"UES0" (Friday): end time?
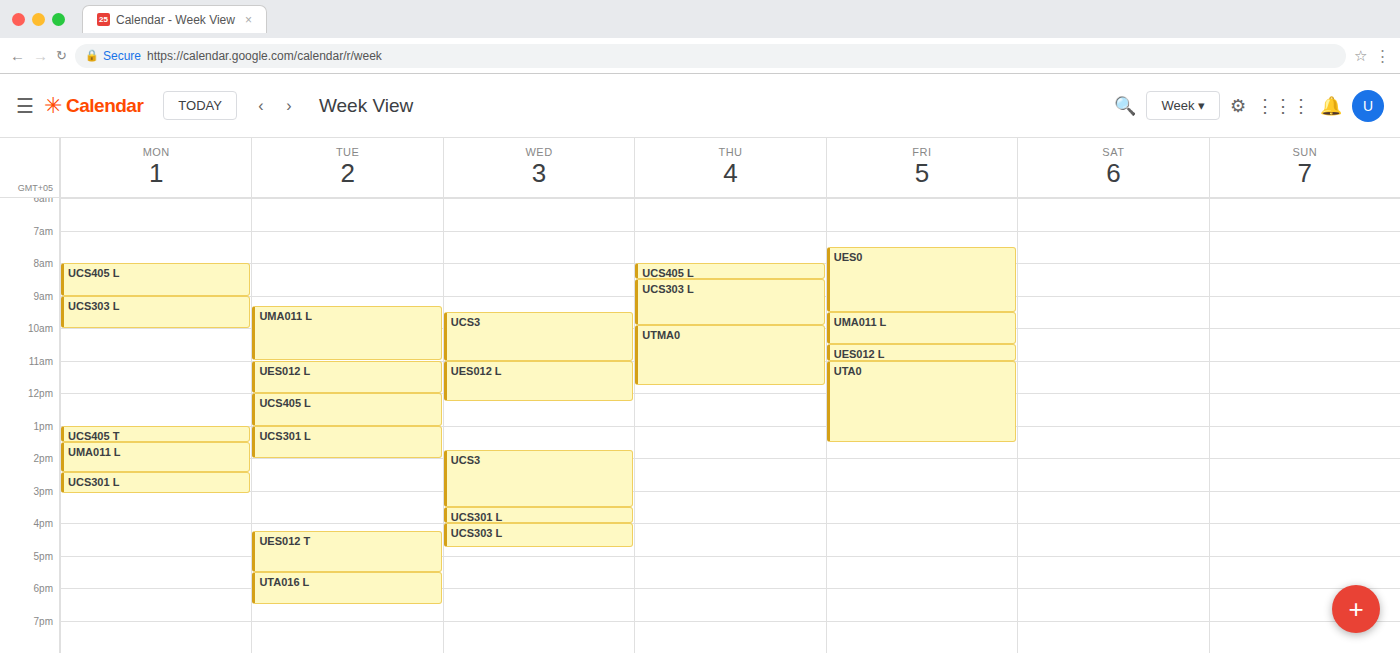
9:30 AM